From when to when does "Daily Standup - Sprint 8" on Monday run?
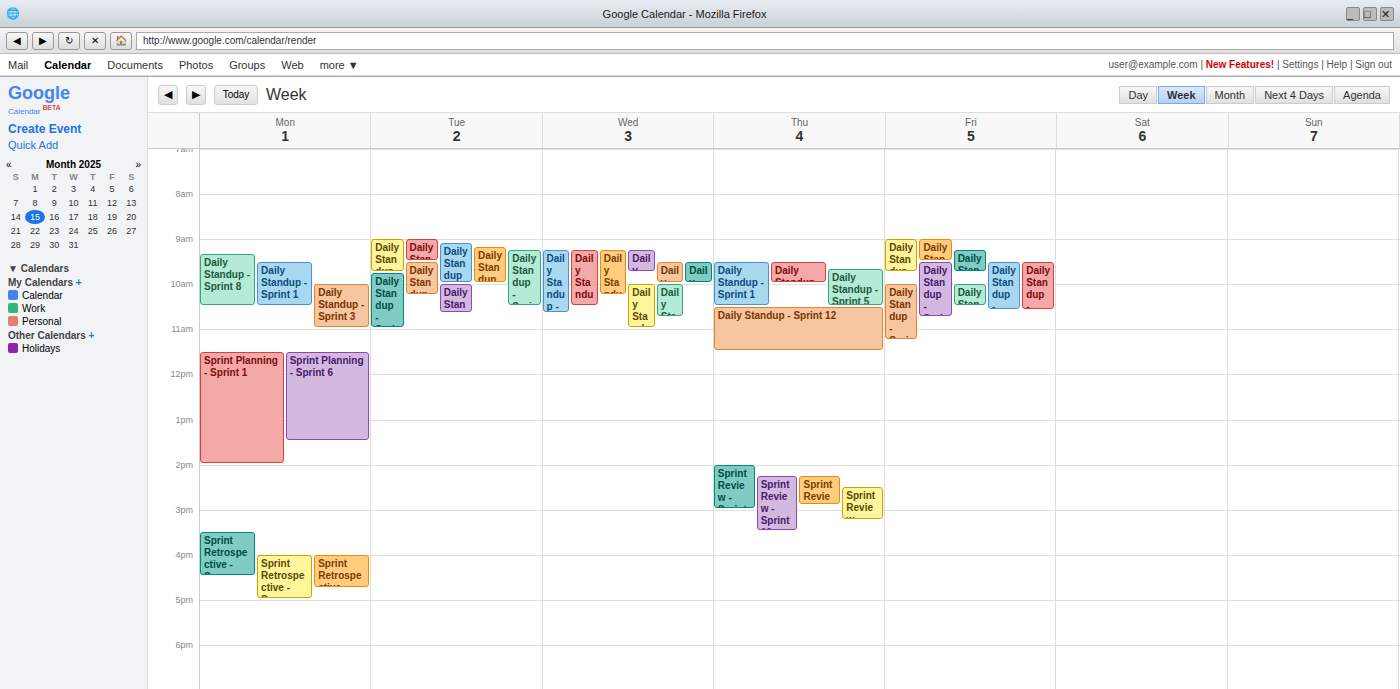
9:20 AM to 10:30 AM